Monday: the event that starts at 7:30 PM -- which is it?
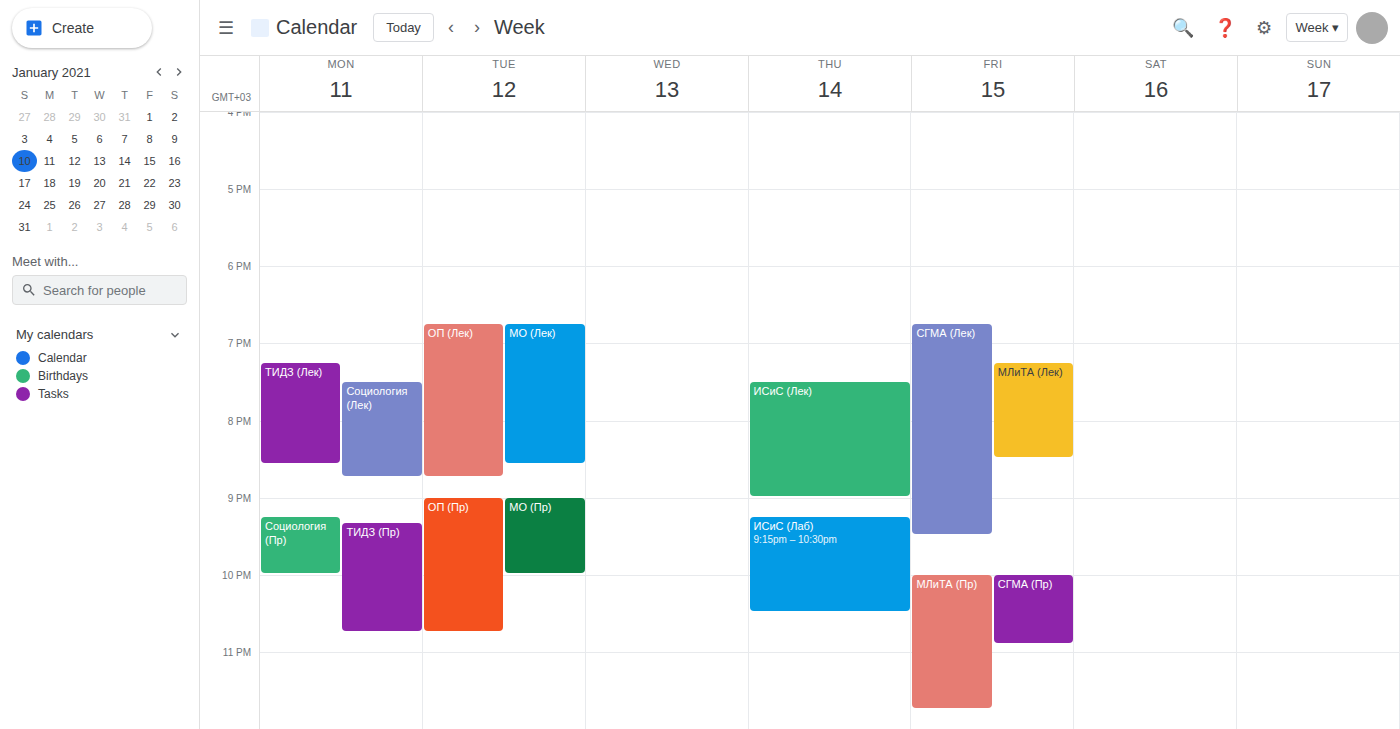
"Социология (Лек)"